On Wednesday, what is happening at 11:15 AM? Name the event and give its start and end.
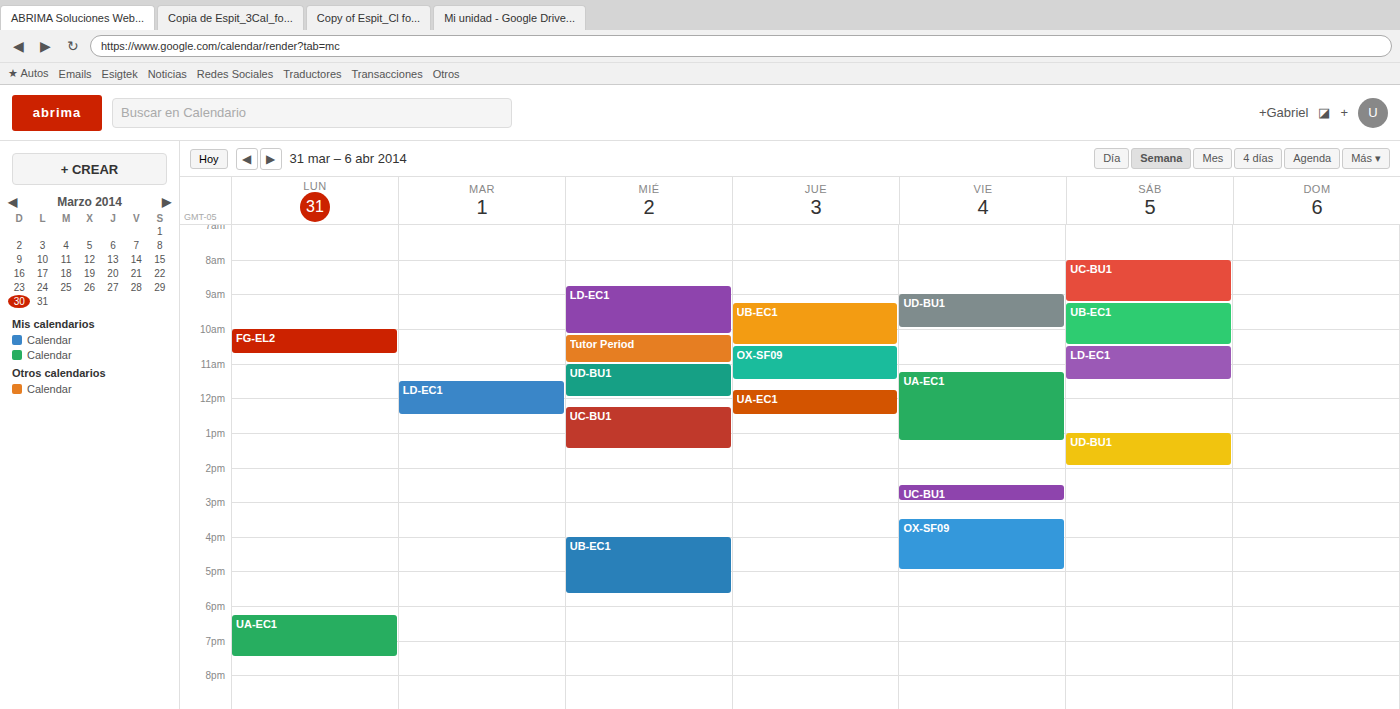
"UD-BU1", 11:00 AM to 12:00 PM